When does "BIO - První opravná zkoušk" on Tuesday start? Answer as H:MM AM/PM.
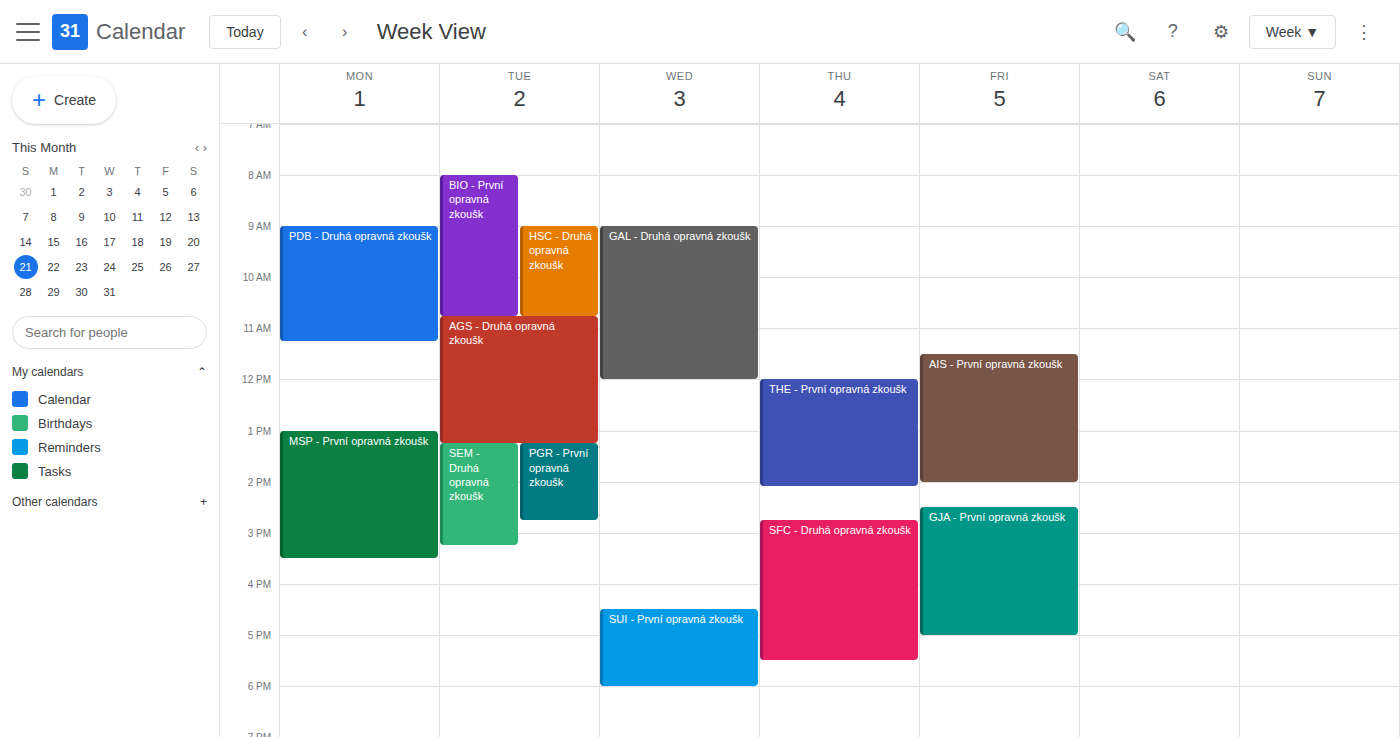
8:00 AM